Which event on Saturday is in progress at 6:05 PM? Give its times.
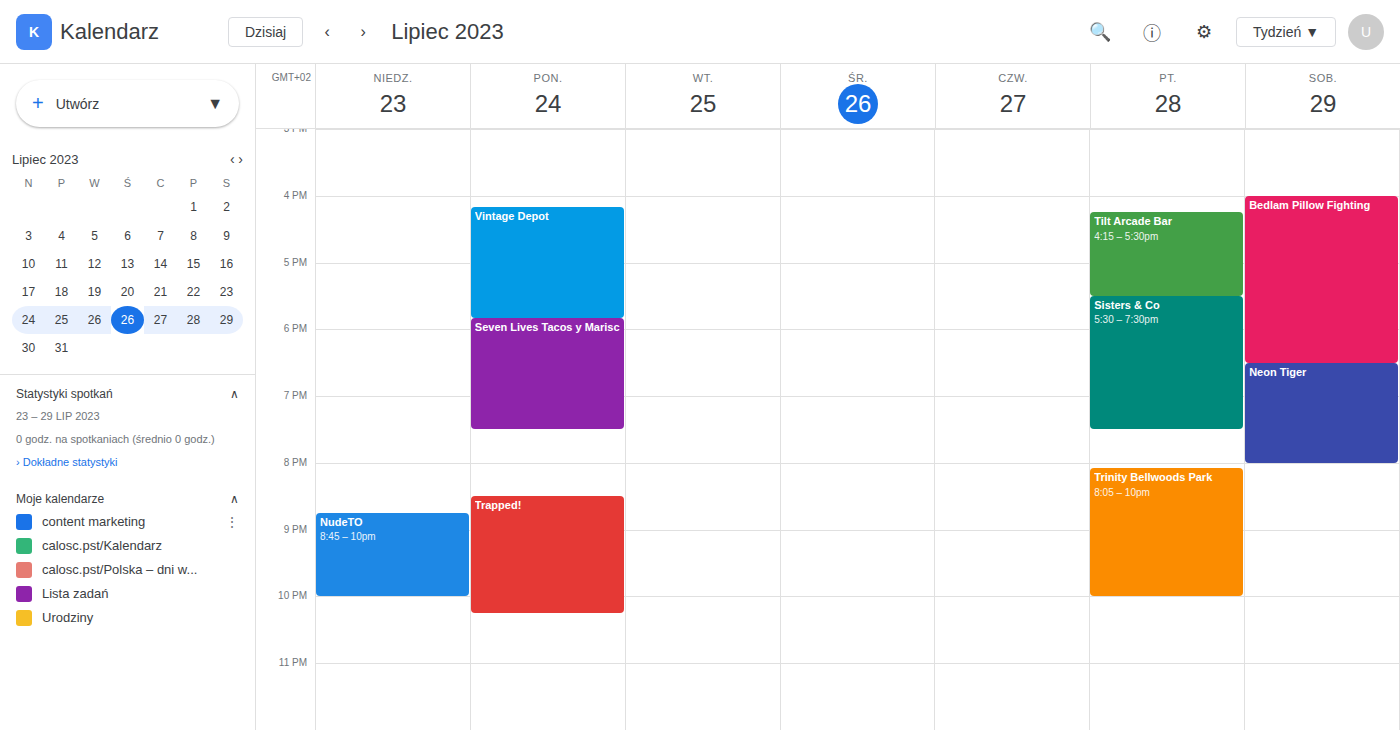
"Bedlam Pillow Fighting", 4:00 PM to 6:30 PM